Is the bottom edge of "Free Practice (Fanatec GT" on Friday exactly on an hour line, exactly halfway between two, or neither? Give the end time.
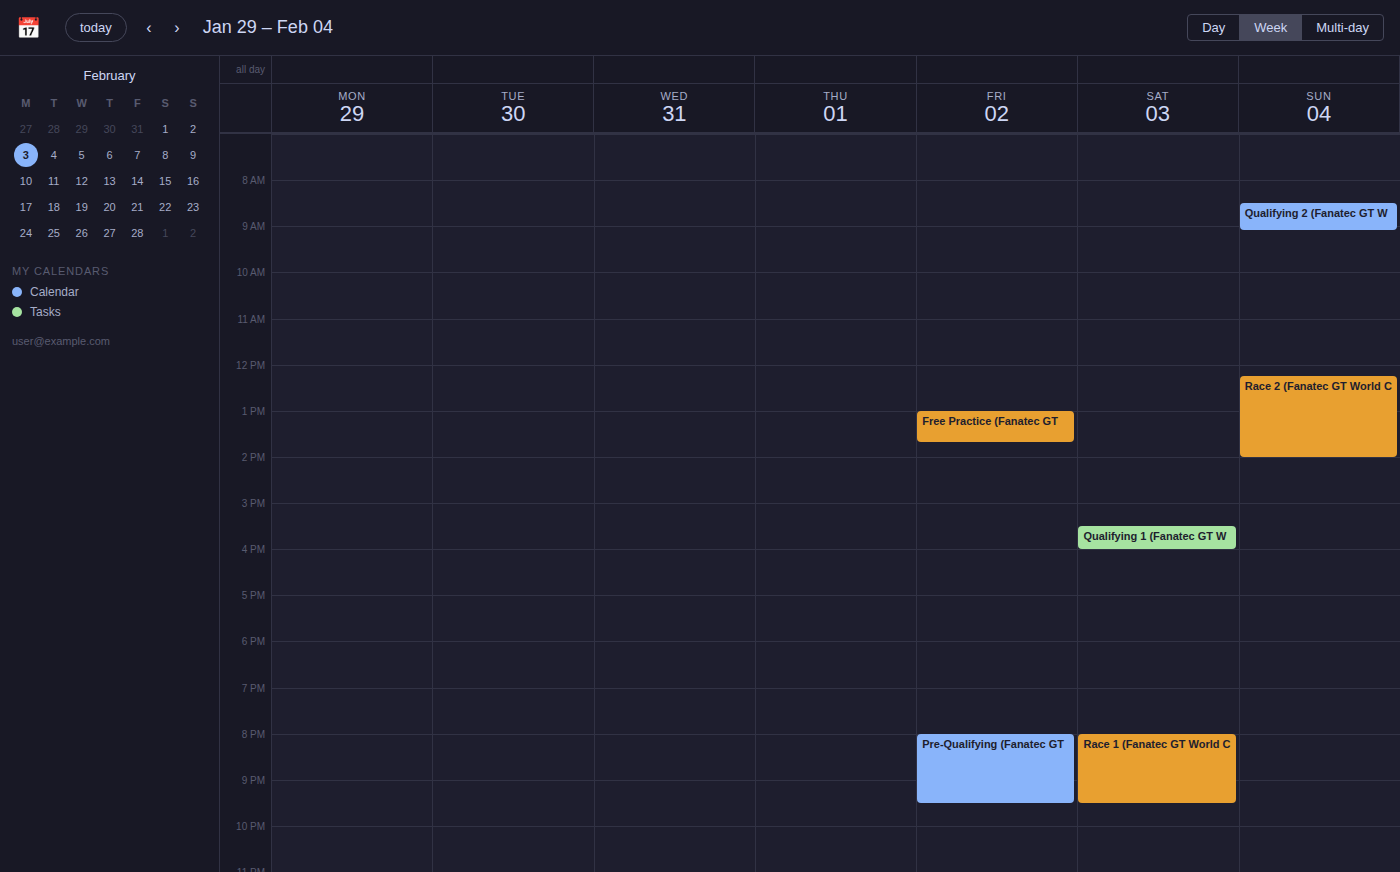
13:40 -- neither: 40 minutes below the 13:00 line and 20 minutes above the 14:00 line.